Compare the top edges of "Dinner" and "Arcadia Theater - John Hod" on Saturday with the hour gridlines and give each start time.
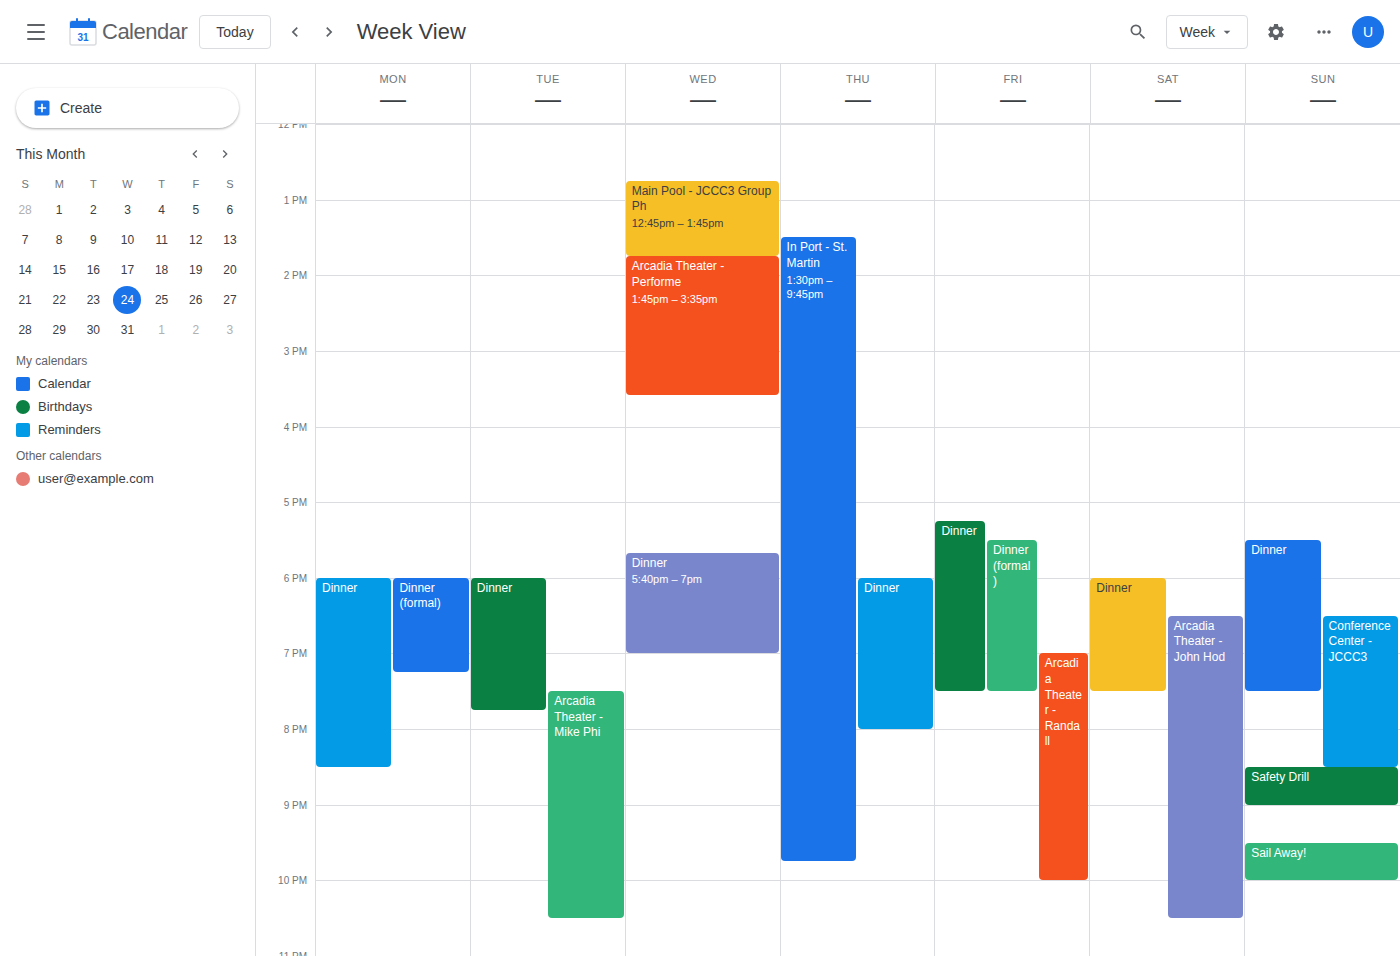
"Dinner": 6:00 PM, exactly on the 6 PM line. "Arcadia Theater - John Hod": 6:30 PM, halfway between the 6 PM and 7 PM lines.